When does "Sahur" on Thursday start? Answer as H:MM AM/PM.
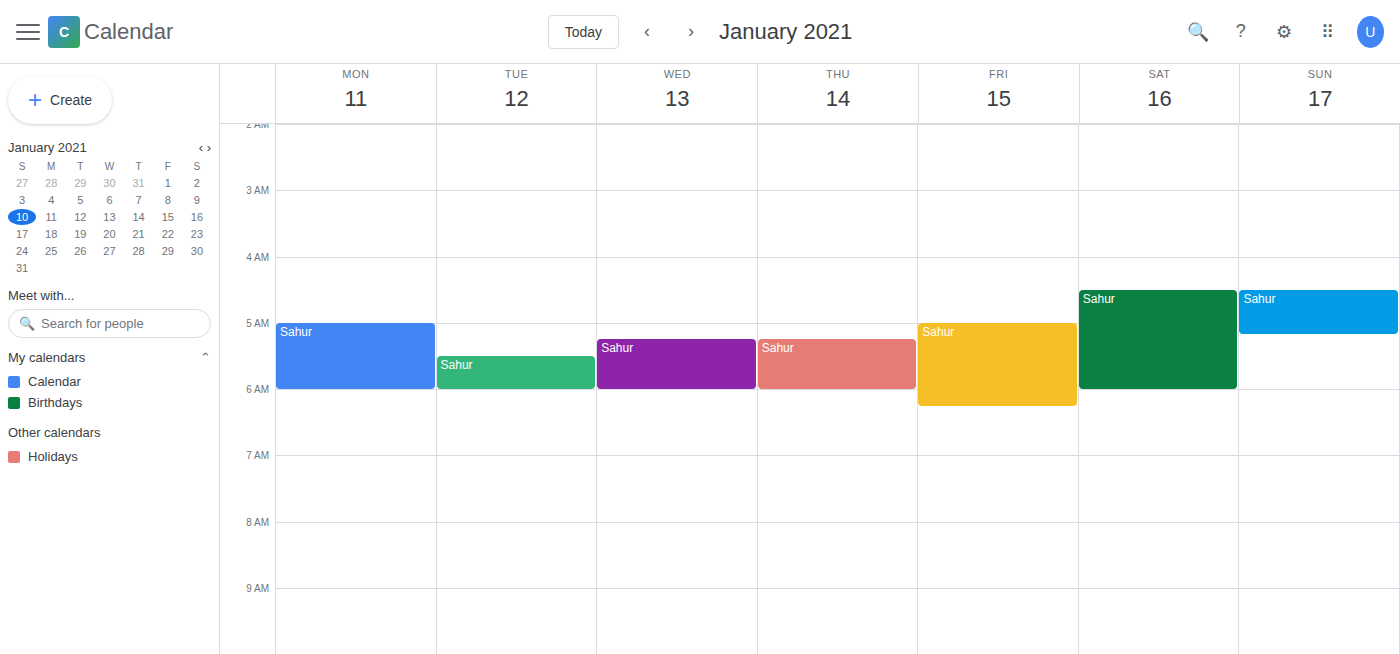
5:15 AM